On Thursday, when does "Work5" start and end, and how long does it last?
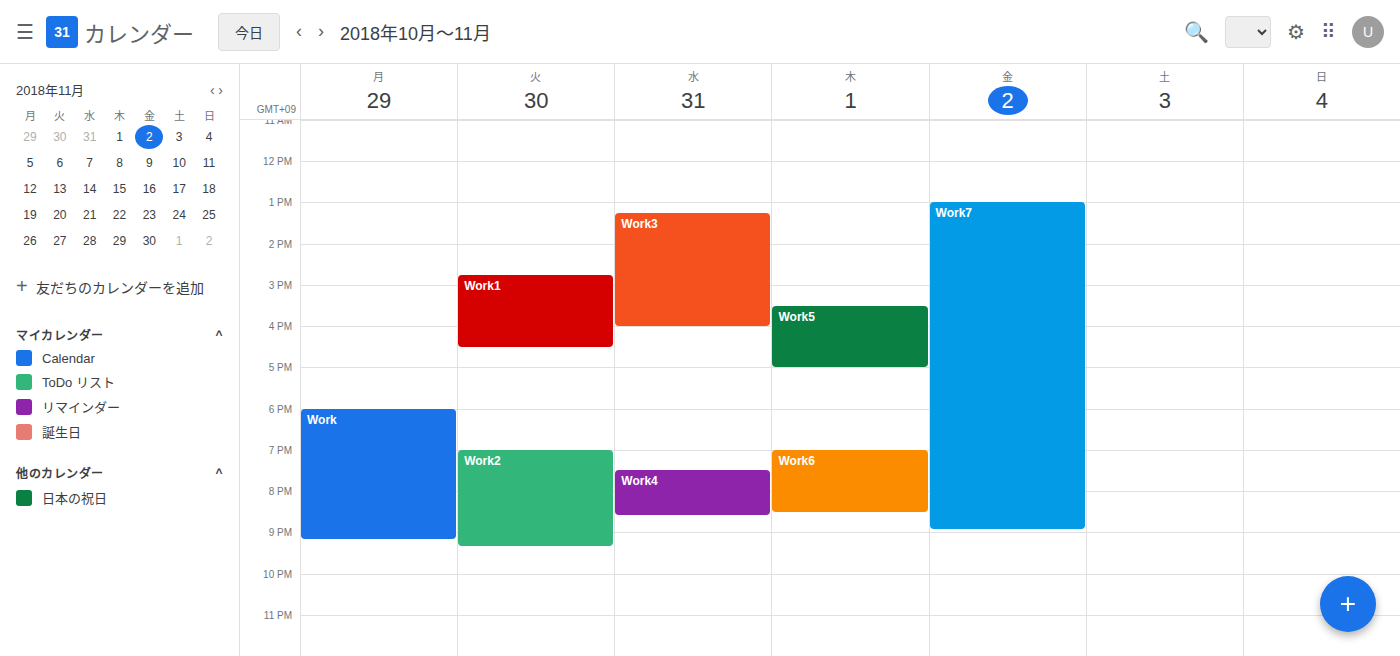
3:30 PM to 5:00 PM, 1 hour 30 minutes